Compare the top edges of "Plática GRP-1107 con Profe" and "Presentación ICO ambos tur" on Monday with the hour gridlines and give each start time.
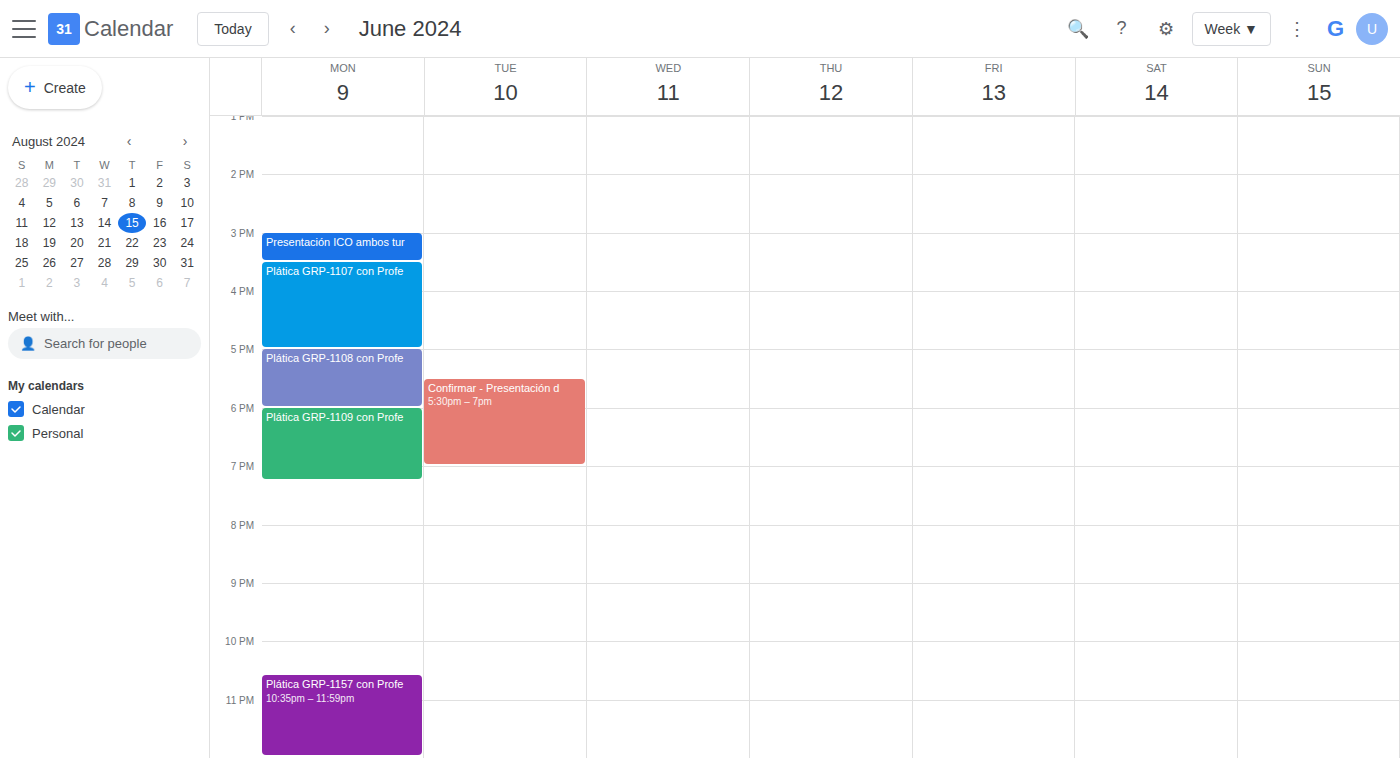
"Plática GRP-1107 con Profe": 3:30 PM, halfway between the 3 PM and 4 PM lines. "Presentación ICO ambos tur": 3:00 PM, exactly on the 3 PM line.